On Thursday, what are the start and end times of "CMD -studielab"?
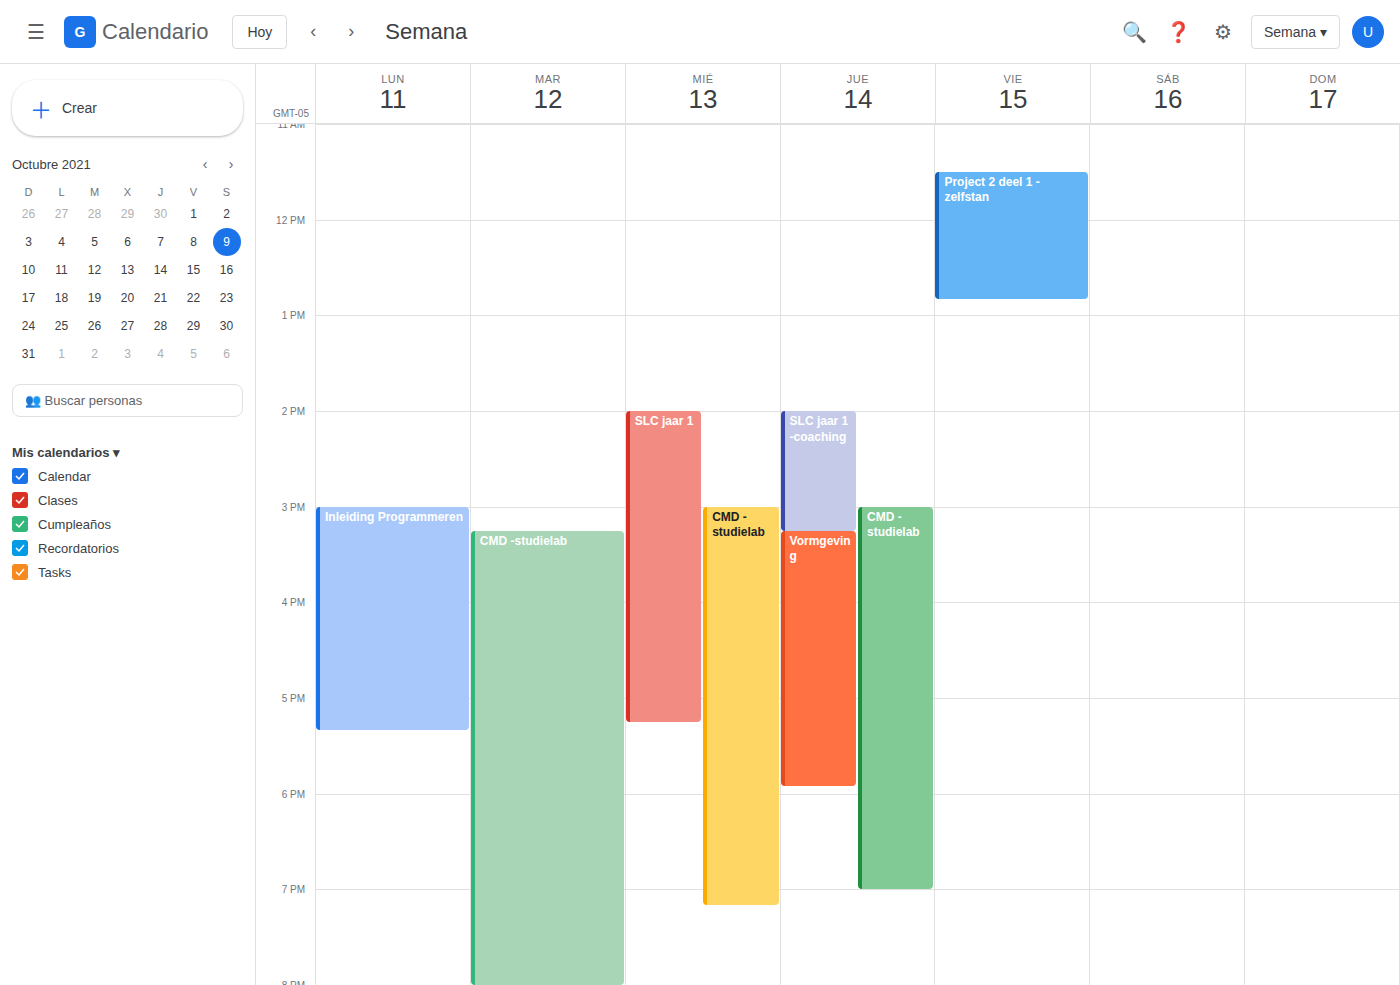
3:00 PM to 7:00 PM